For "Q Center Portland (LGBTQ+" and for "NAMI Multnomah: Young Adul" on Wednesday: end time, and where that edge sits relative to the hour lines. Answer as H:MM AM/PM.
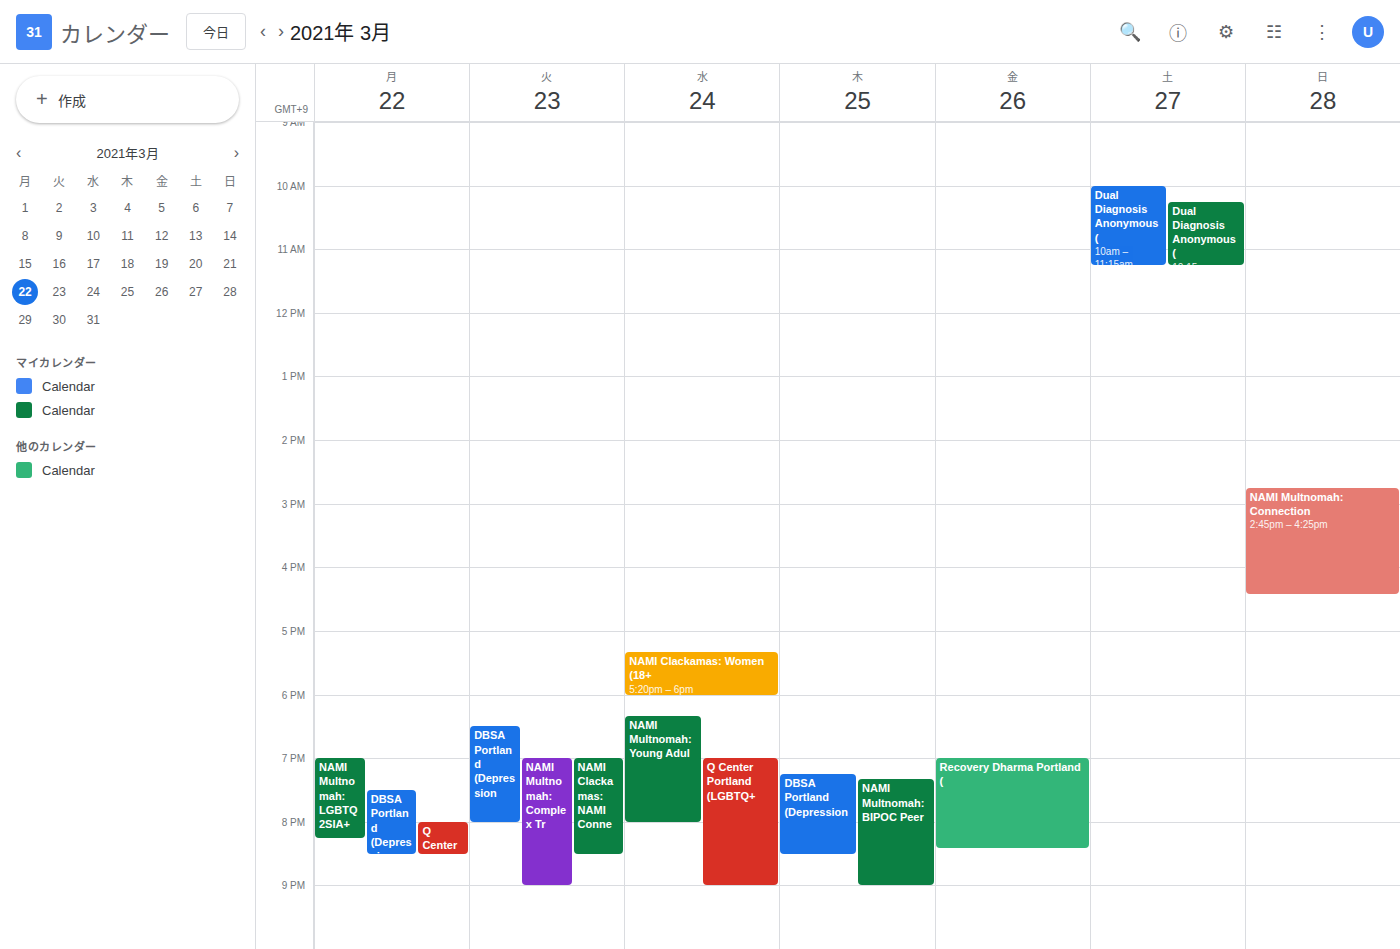
"Q Center Portland (LGBTQ+": 9:00 PM, exactly on the 9 PM line. "NAMI Multnomah: Young Adul": 8:00 PM, exactly on the 8 PM line.